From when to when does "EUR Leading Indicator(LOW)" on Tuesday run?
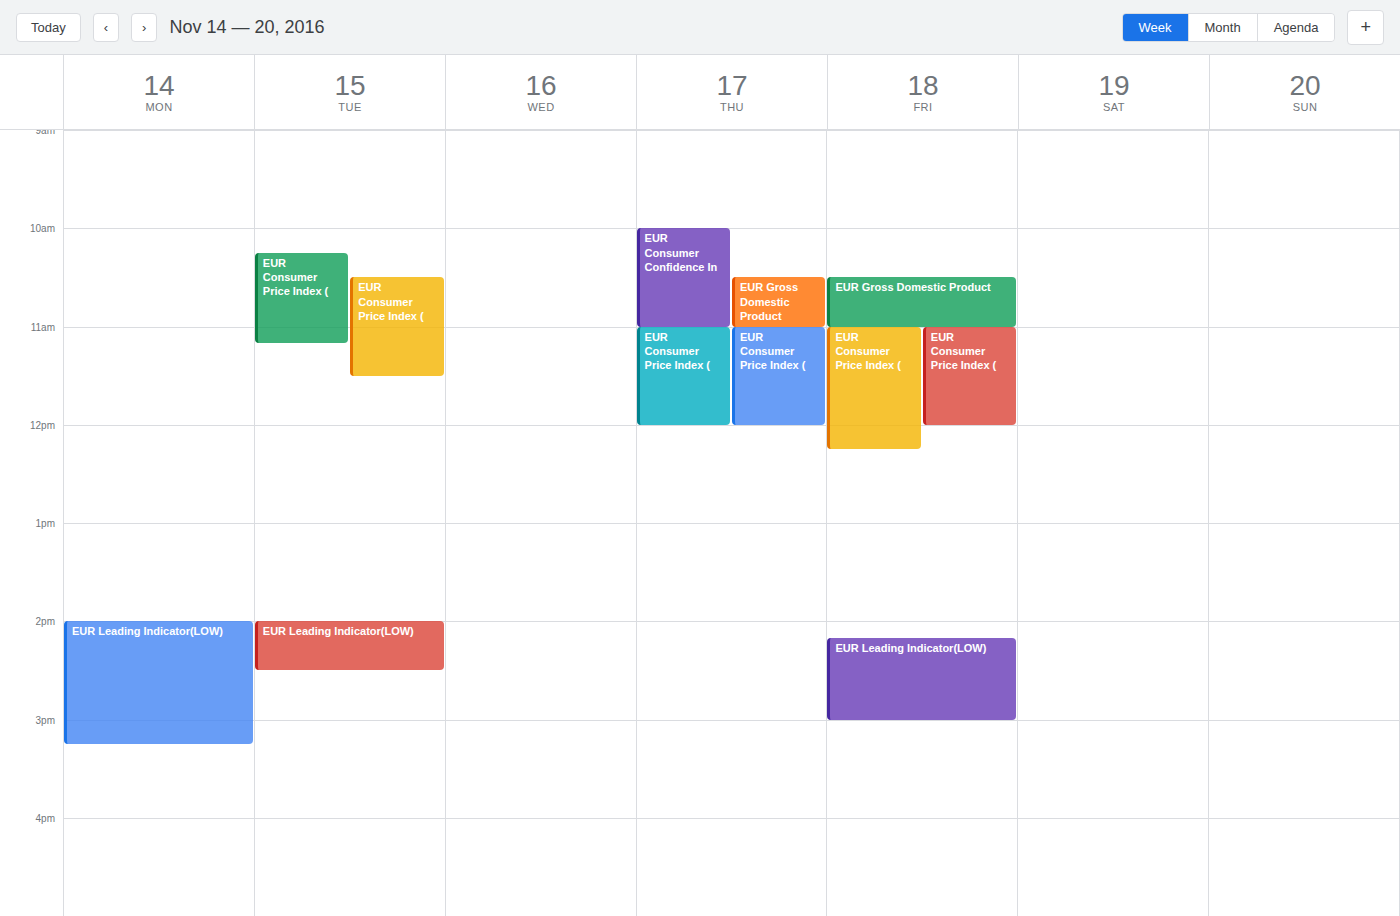
14:00 to 14:30